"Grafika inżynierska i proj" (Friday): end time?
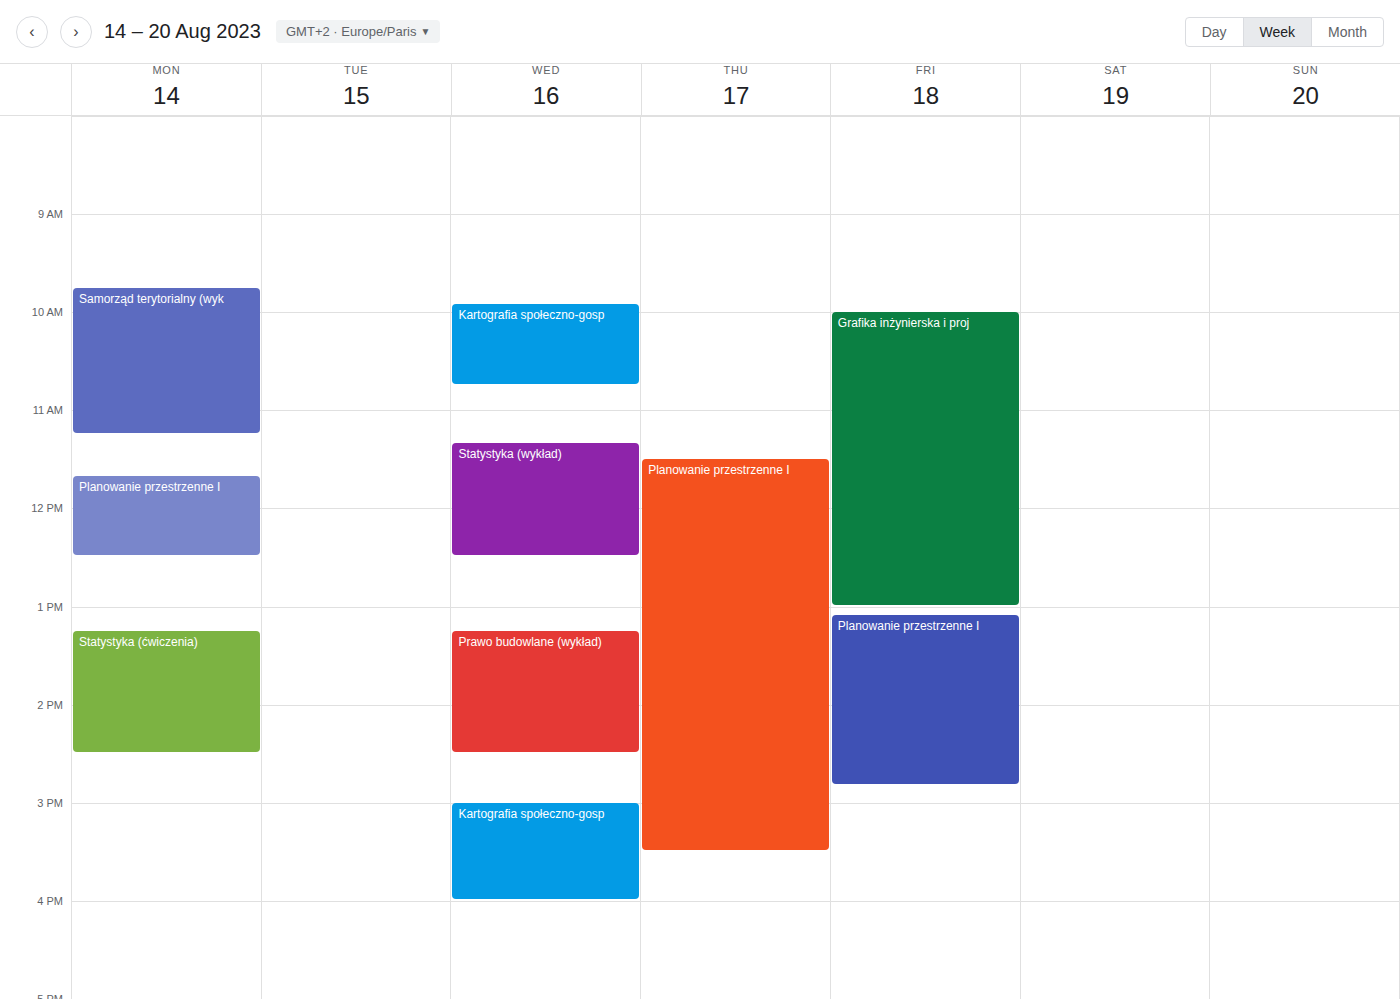
1:00 PM